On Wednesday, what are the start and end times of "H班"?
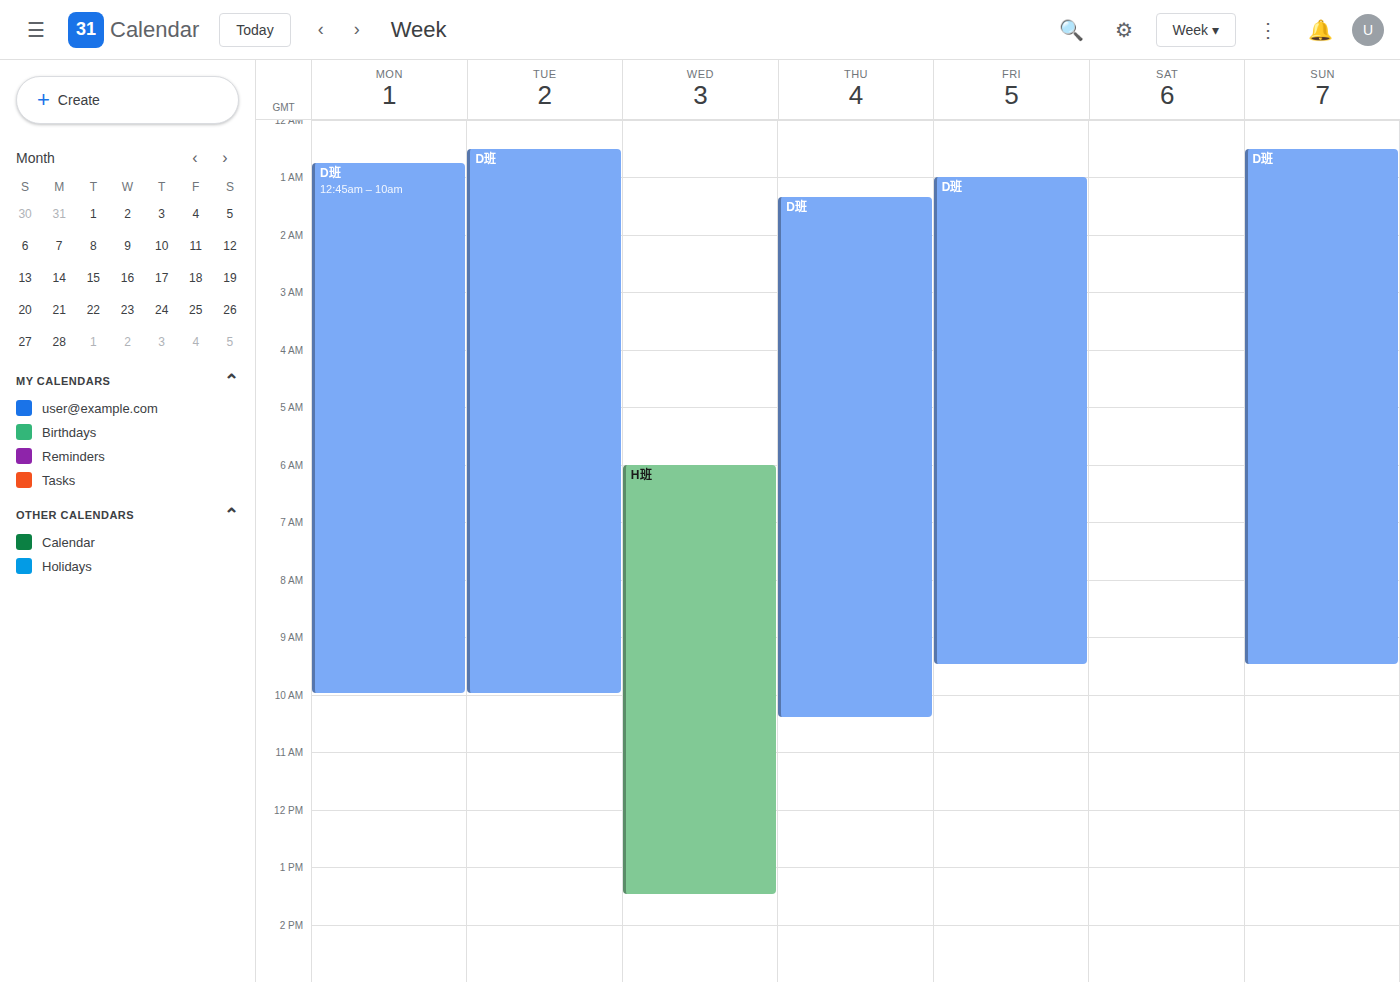
6:00 AM to 1:30 PM